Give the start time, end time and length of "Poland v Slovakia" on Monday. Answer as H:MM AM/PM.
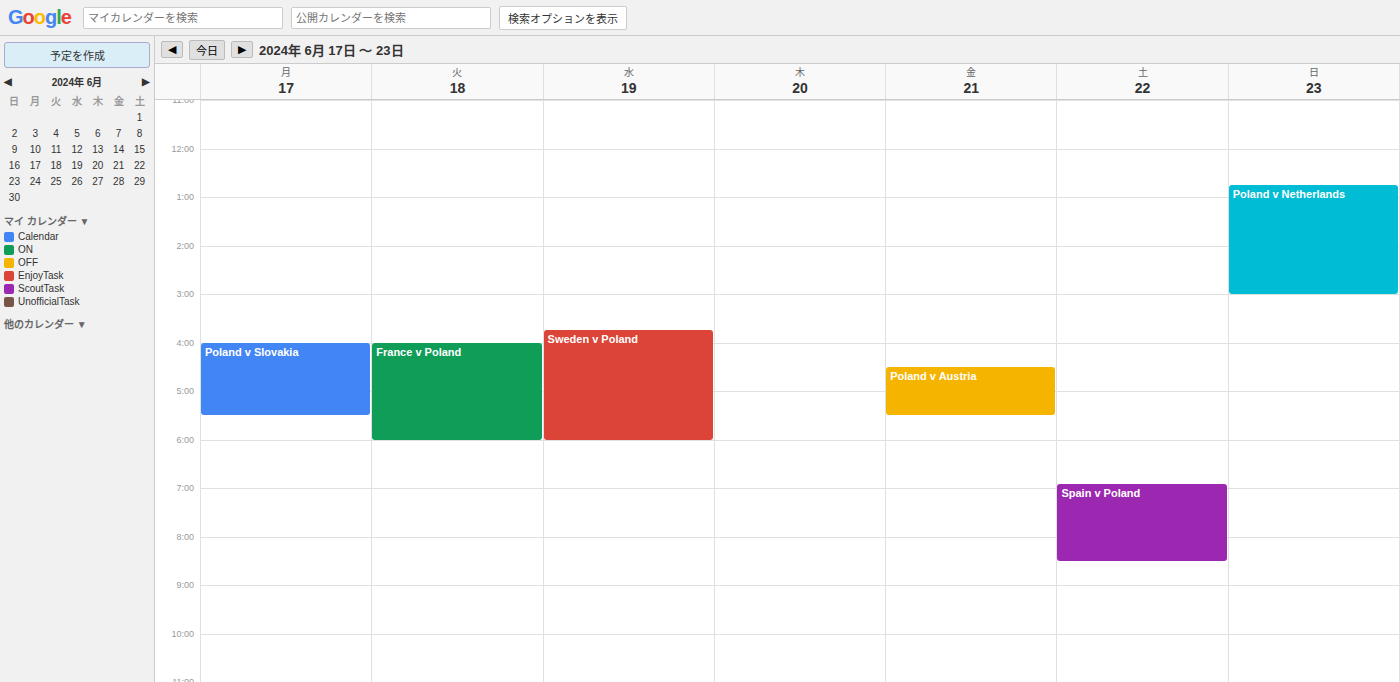
4:00 PM to 5:30 PM, 1 hour 30 minutes